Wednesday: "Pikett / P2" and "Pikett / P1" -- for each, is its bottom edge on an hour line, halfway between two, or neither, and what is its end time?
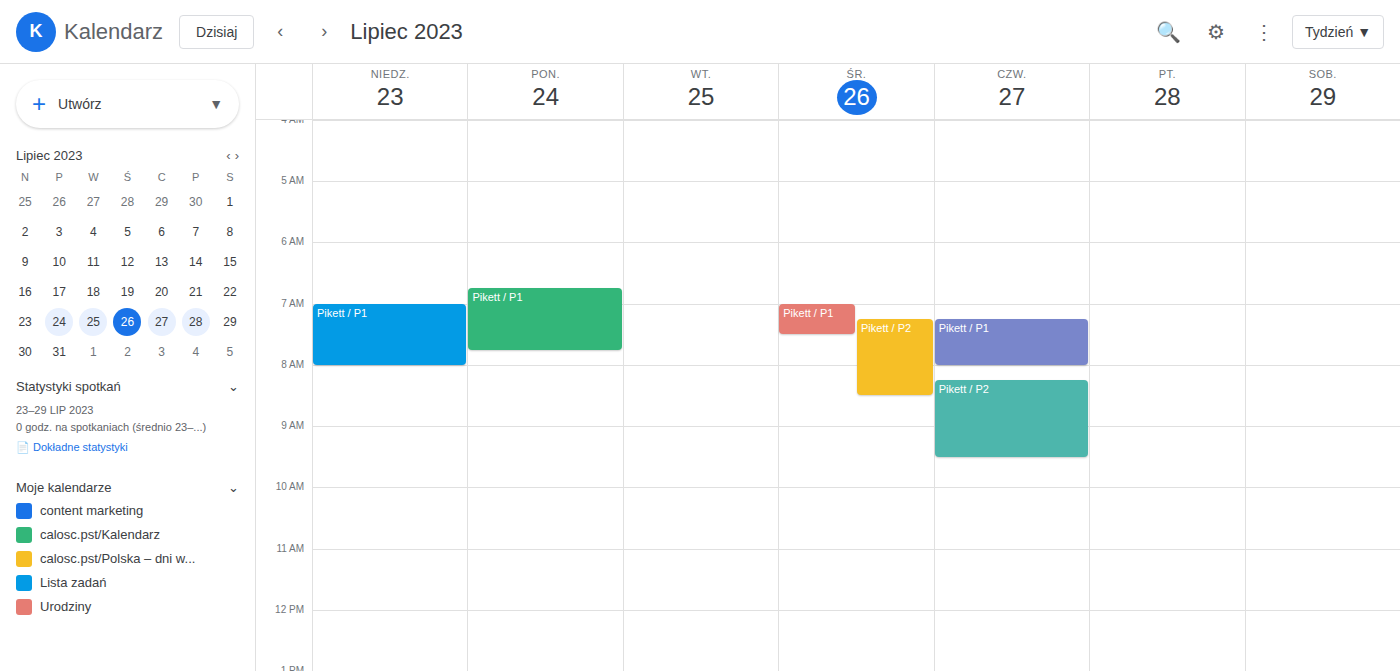
"Pikett / P2": 8:30 AM, halfway between the 8 AM and 9 AM lines. "Pikett / P1": 7:30 AM, halfway between the 7 AM and 8 AM lines.